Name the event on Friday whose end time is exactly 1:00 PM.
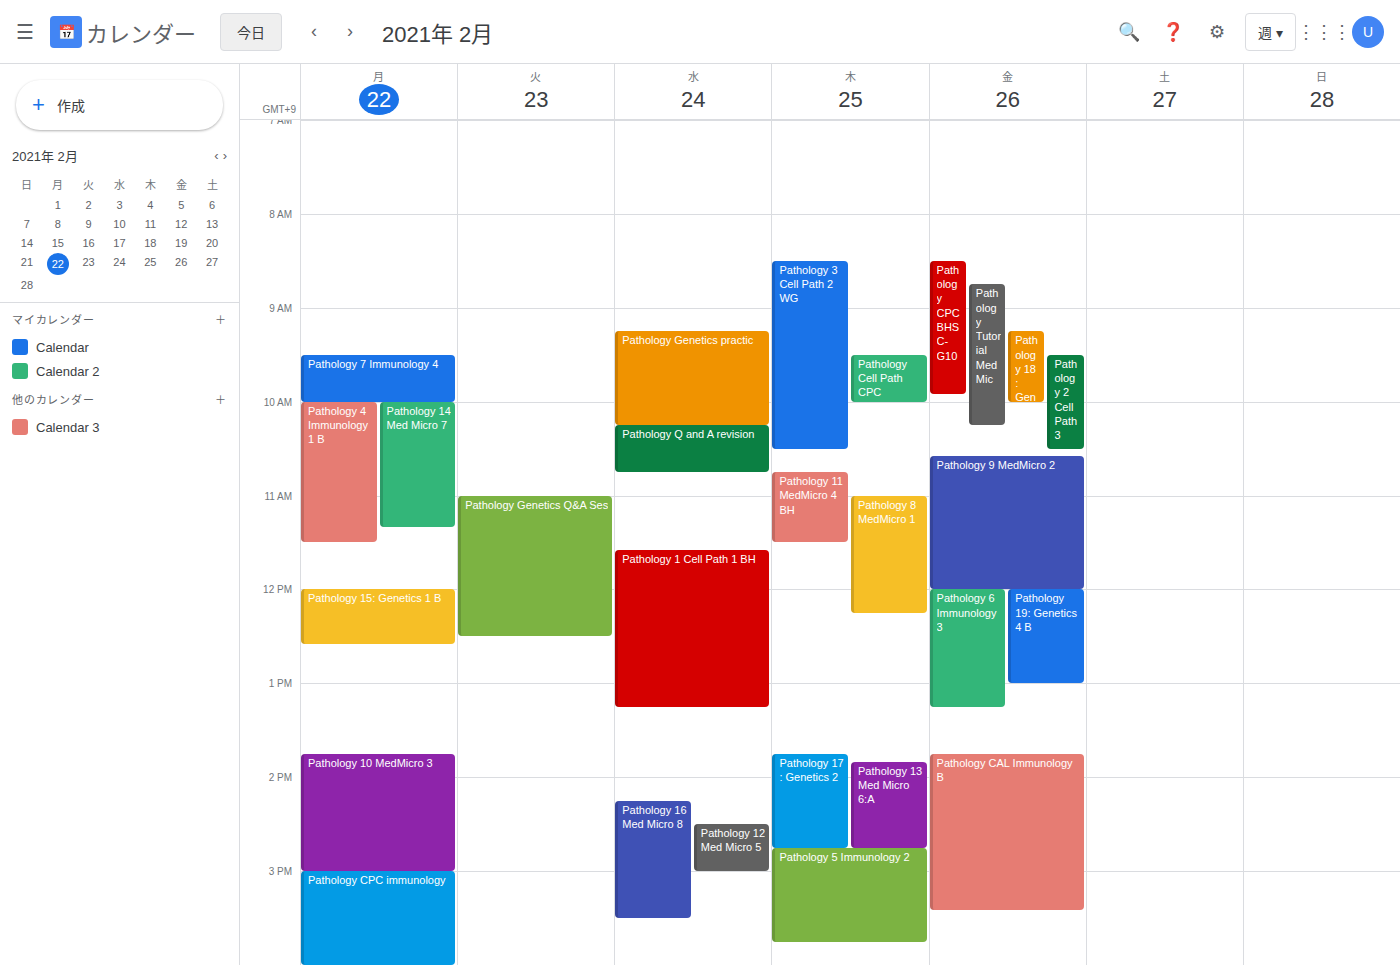
"Pathology 19: Genetics 4 B"